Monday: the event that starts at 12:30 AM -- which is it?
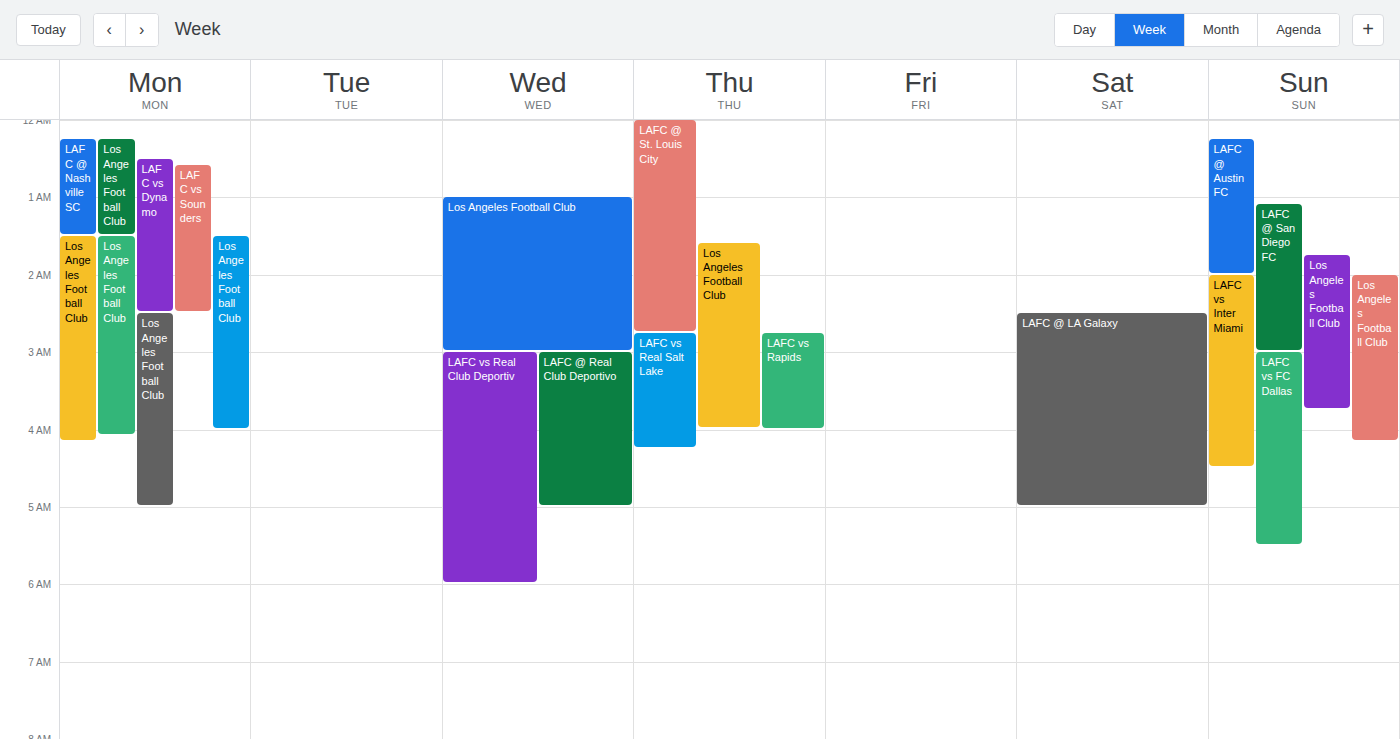
"LAFC vs Dynamo"